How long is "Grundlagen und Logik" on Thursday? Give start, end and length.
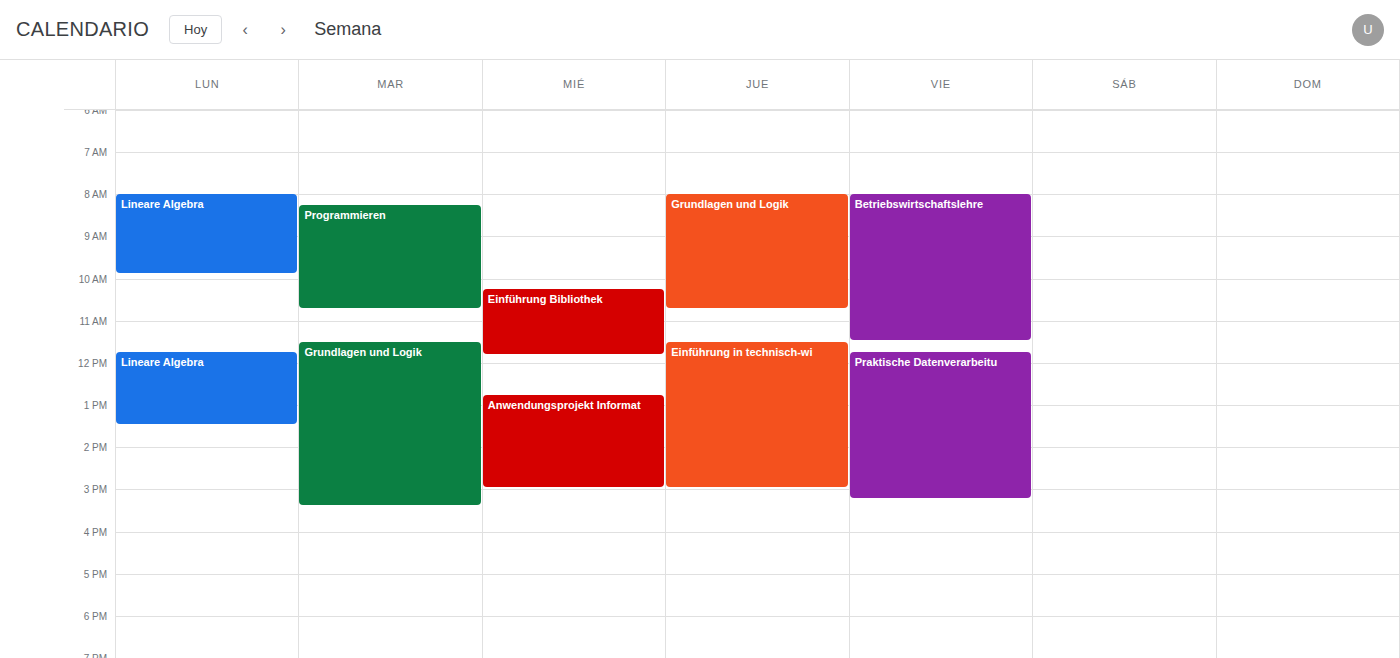
8:00 AM to 10:45 AM, 2 hours 45 minutes